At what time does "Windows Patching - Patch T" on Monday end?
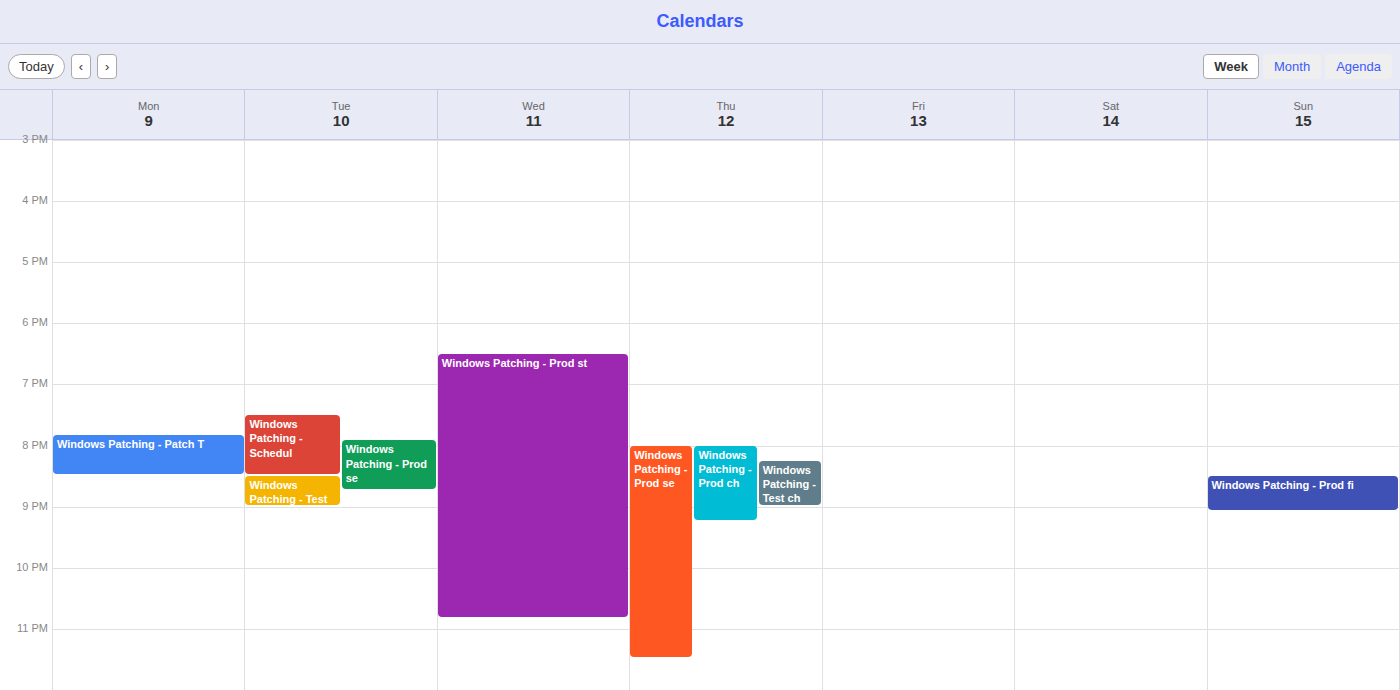
8:30 PM